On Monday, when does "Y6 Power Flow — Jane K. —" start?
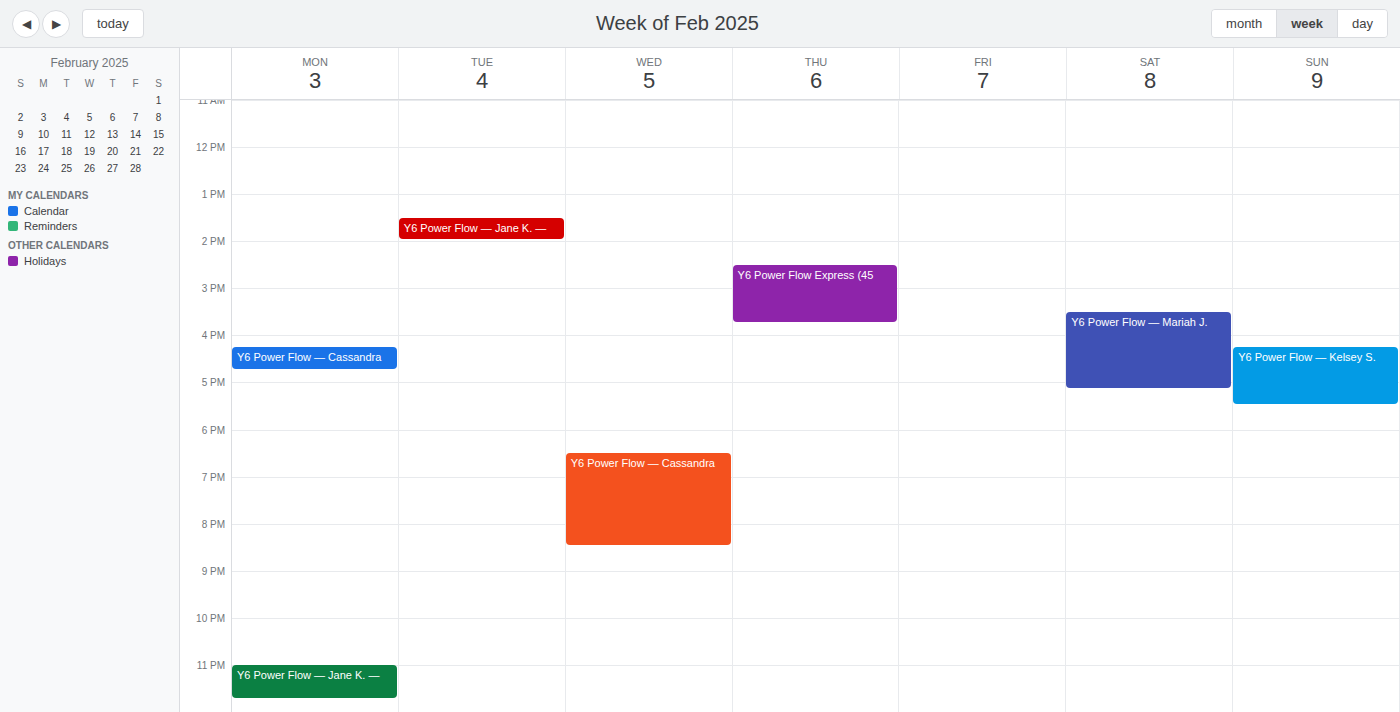
11:00 PM